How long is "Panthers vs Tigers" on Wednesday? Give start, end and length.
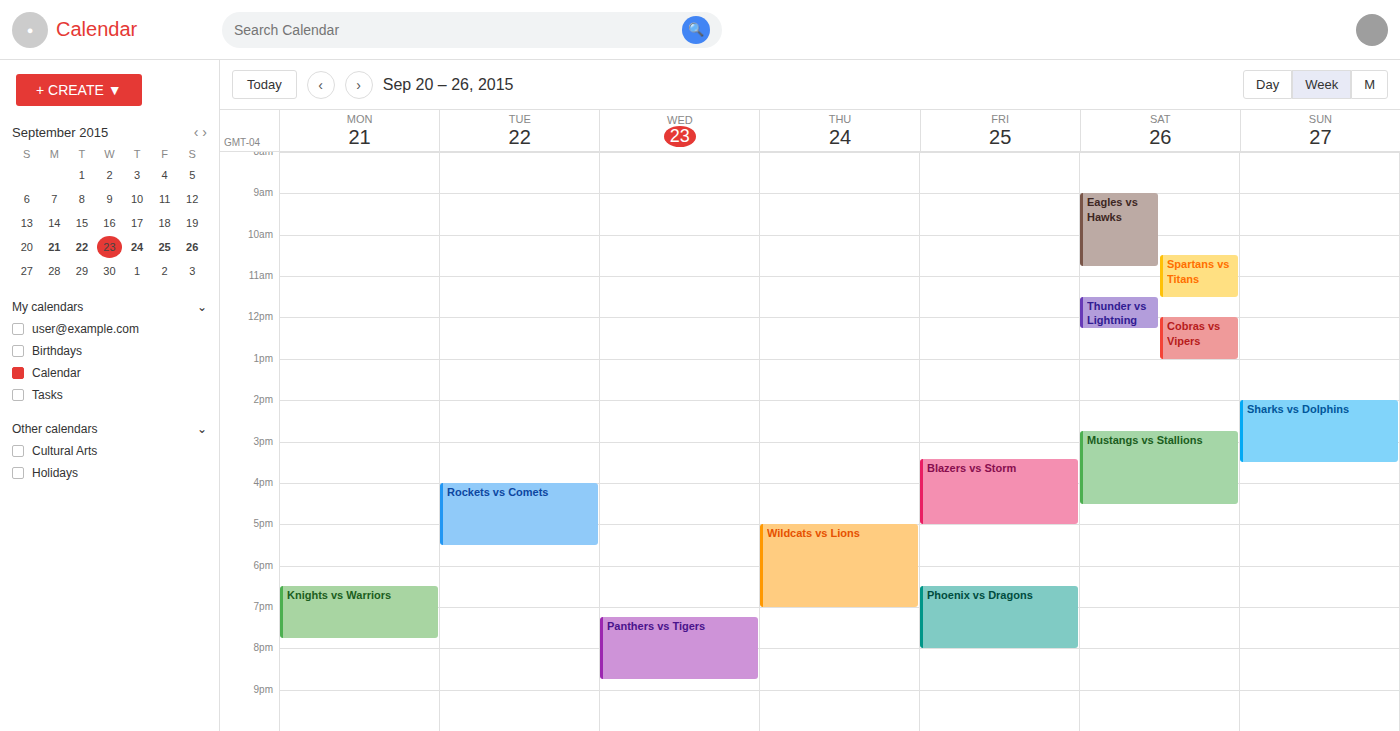
7:15 PM to 8:45 PM, 1 hour 30 minutes